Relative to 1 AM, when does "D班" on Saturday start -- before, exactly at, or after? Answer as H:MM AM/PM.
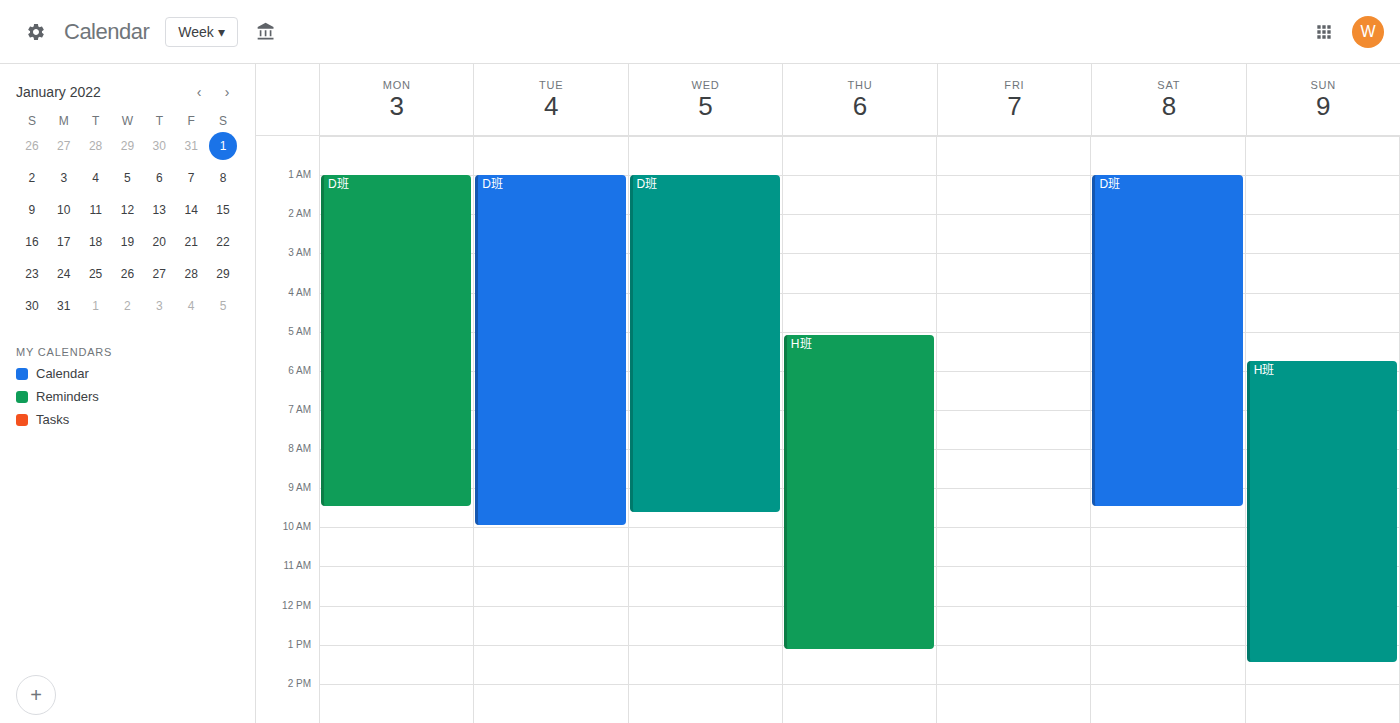
1:00 AM -- exactly at 1 AM, on the 1 AM line.